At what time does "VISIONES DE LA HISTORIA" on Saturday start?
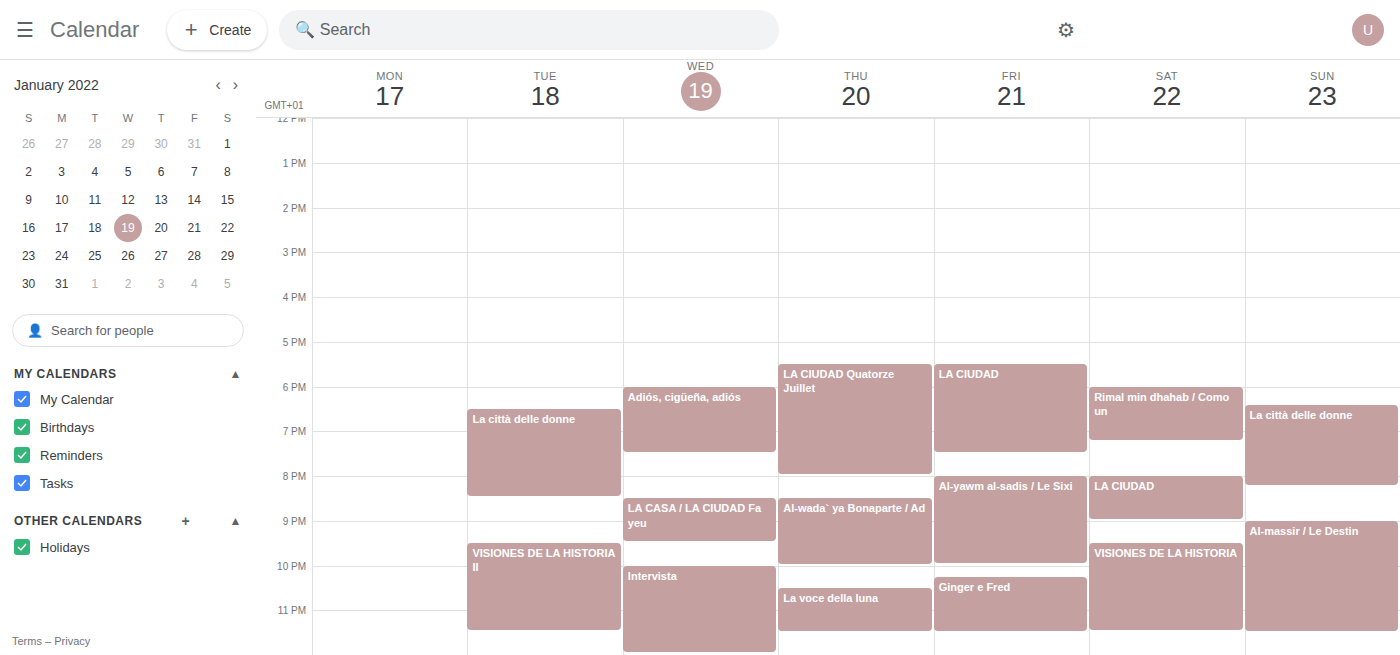
9:30 PM